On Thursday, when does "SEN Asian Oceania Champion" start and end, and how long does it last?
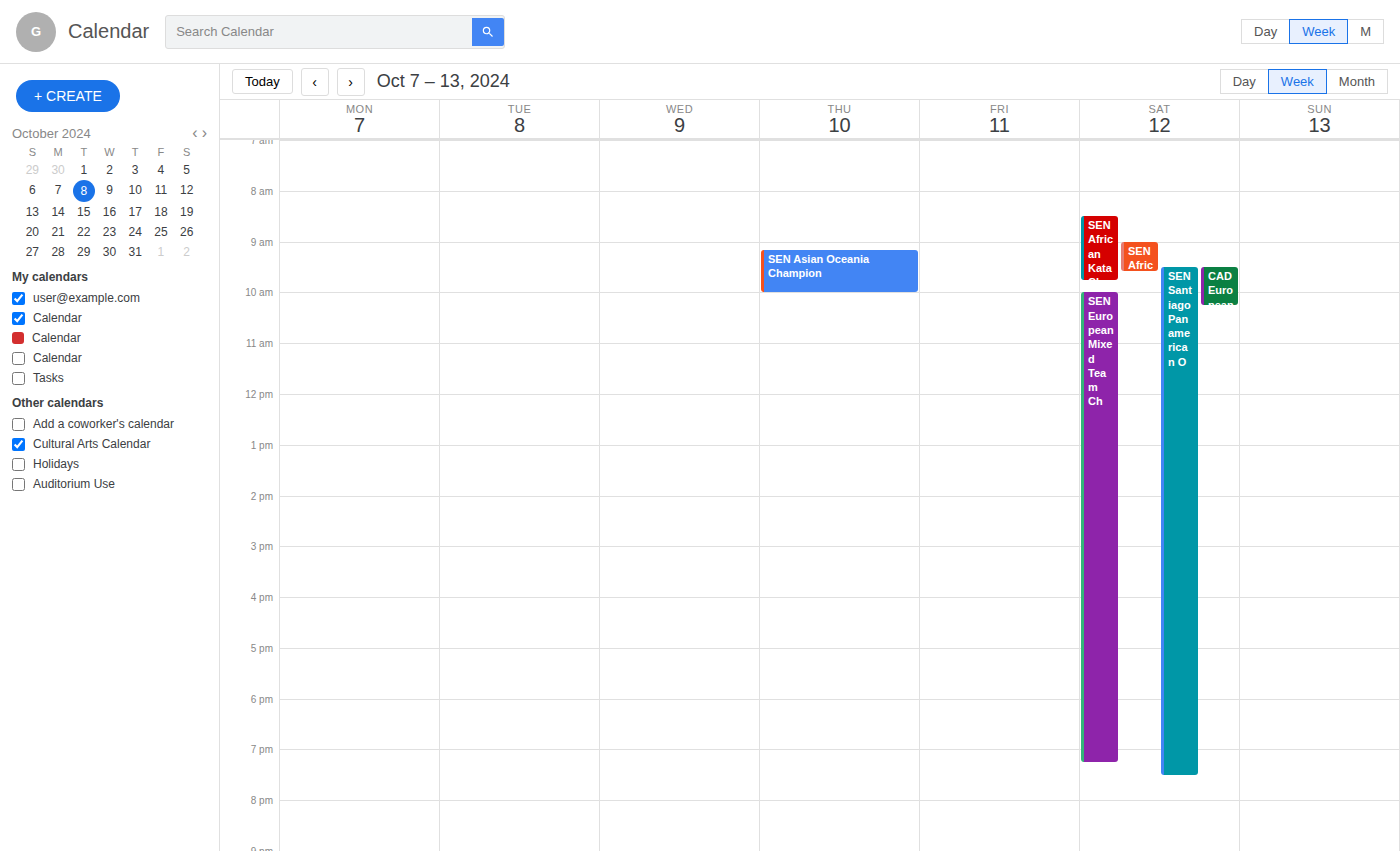
9:10 AM to 10:00 AM, 50 minutes